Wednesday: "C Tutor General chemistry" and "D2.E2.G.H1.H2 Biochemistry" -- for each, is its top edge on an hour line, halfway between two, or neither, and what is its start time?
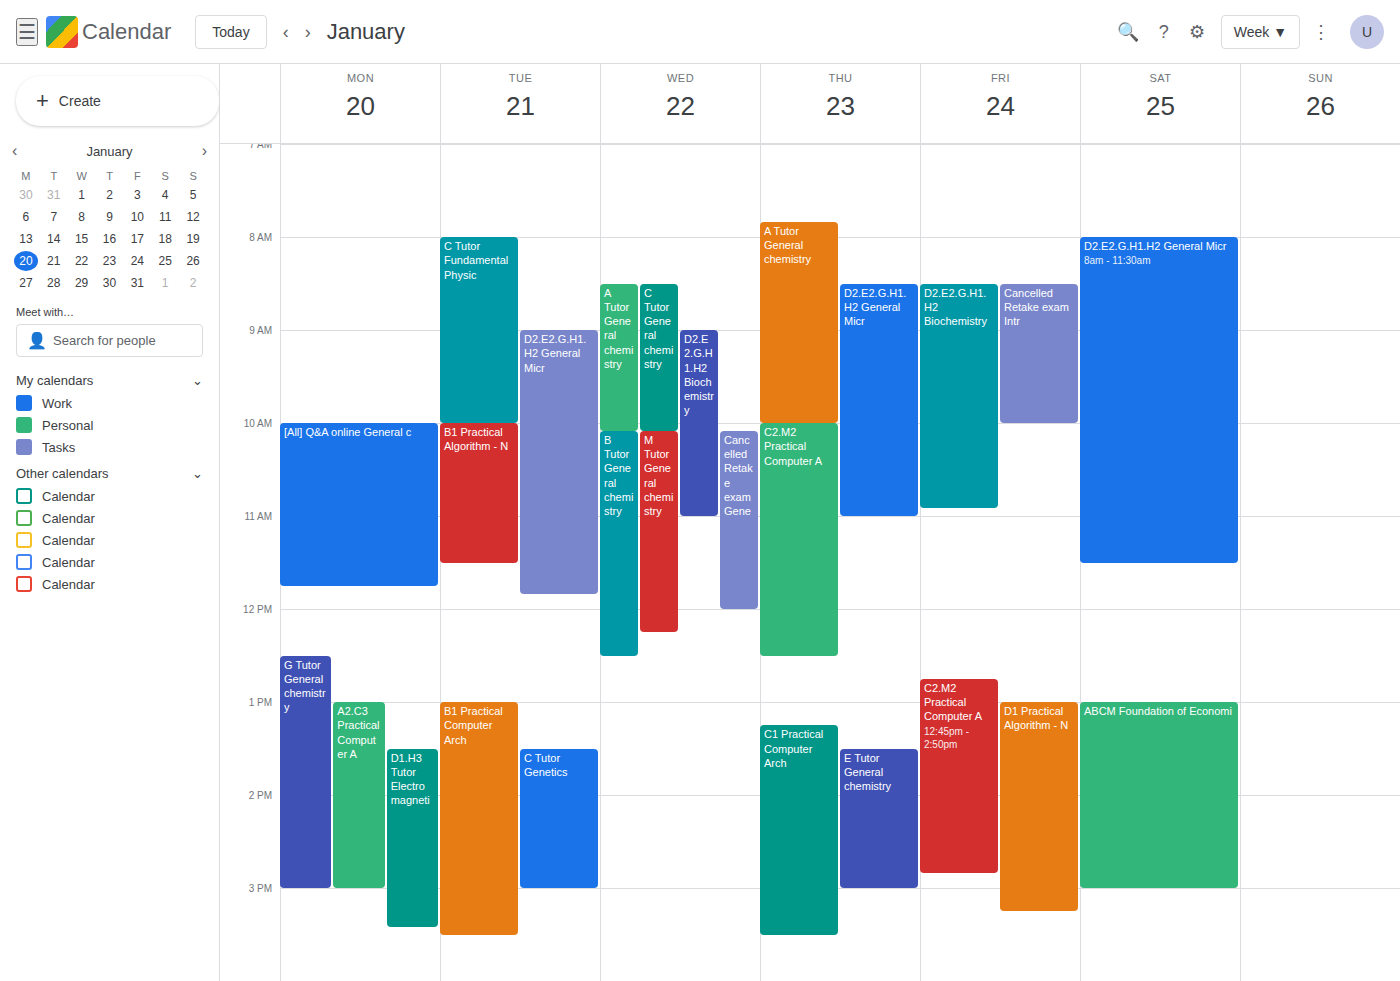
"C Tutor General chemistry": 8:30 AM, halfway between the 8 AM and 9 AM lines. "D2.E2.G.H1.H2 Biochemistry": 9:00 AM, exactly on the 9 AM line.